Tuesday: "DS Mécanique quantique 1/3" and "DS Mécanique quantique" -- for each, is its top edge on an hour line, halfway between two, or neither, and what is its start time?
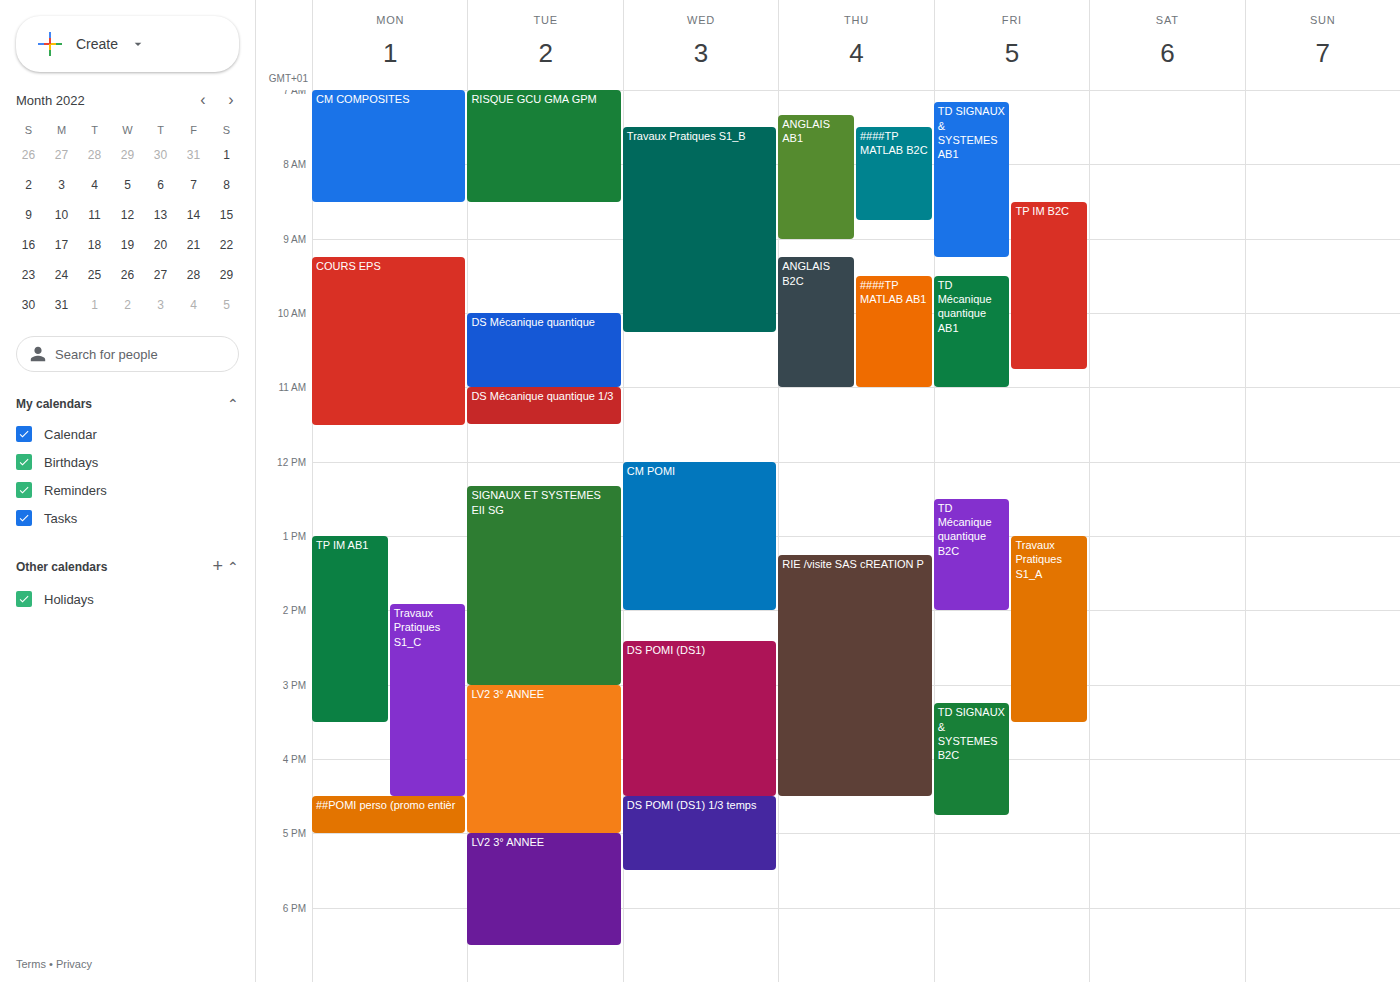
"DS Mécanique quantique 1/3": 11:00 AM, exactly on the 11 AM line. "DS Mécanique quantique": 10:00 AM, exactly on the 10 AM line.